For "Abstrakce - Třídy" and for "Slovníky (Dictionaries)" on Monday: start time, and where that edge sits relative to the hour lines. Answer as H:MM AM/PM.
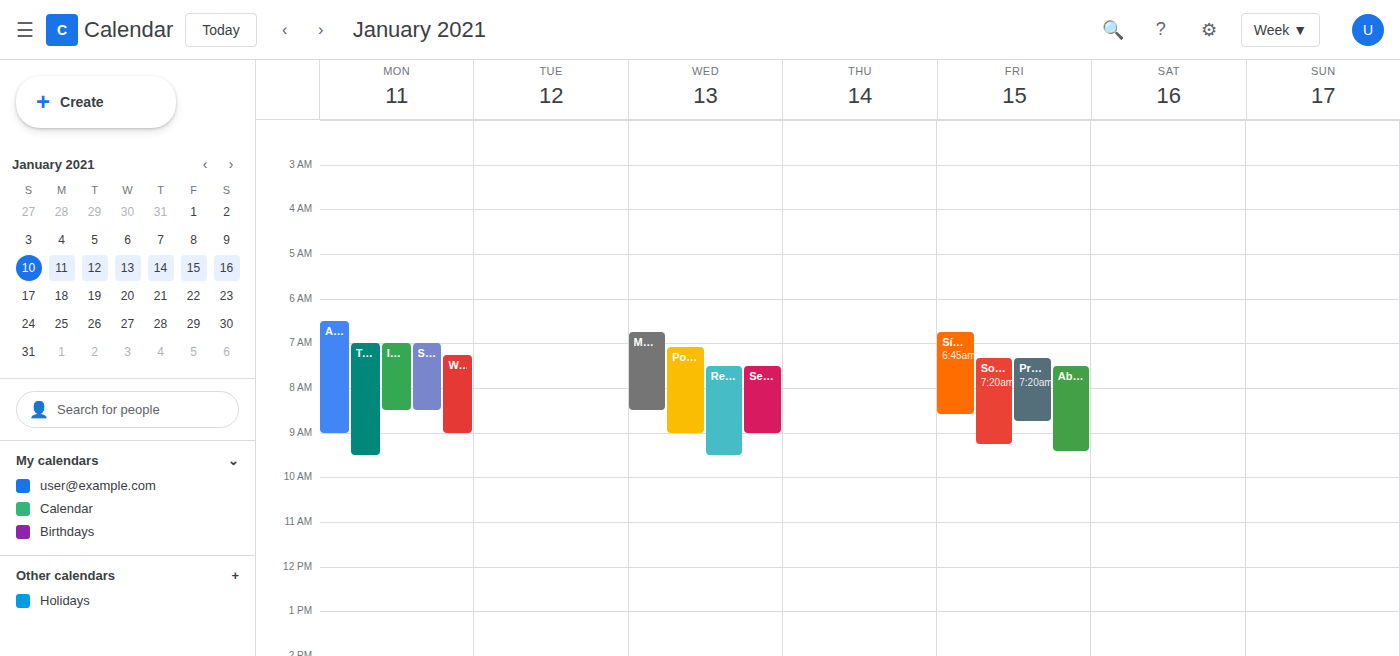
"Abstrakce - Třídy": 6:30 AM, halfway between the 6 AM and 7 AM lines. "Slovníky (Dictionaries)": 7:00 AM, exactly on the 7 AM line.